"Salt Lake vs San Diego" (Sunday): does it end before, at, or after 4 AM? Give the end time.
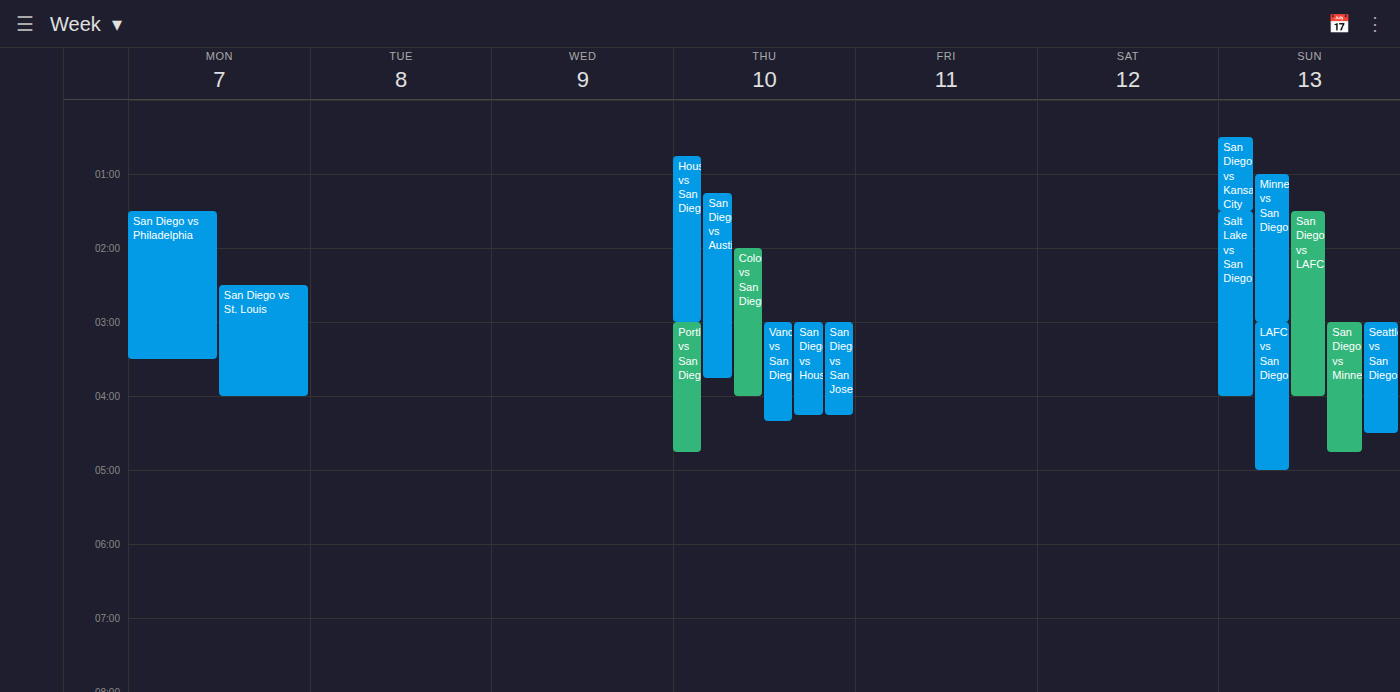
4:00 AM -- exactly at 4 AM, on the 4 AM line.